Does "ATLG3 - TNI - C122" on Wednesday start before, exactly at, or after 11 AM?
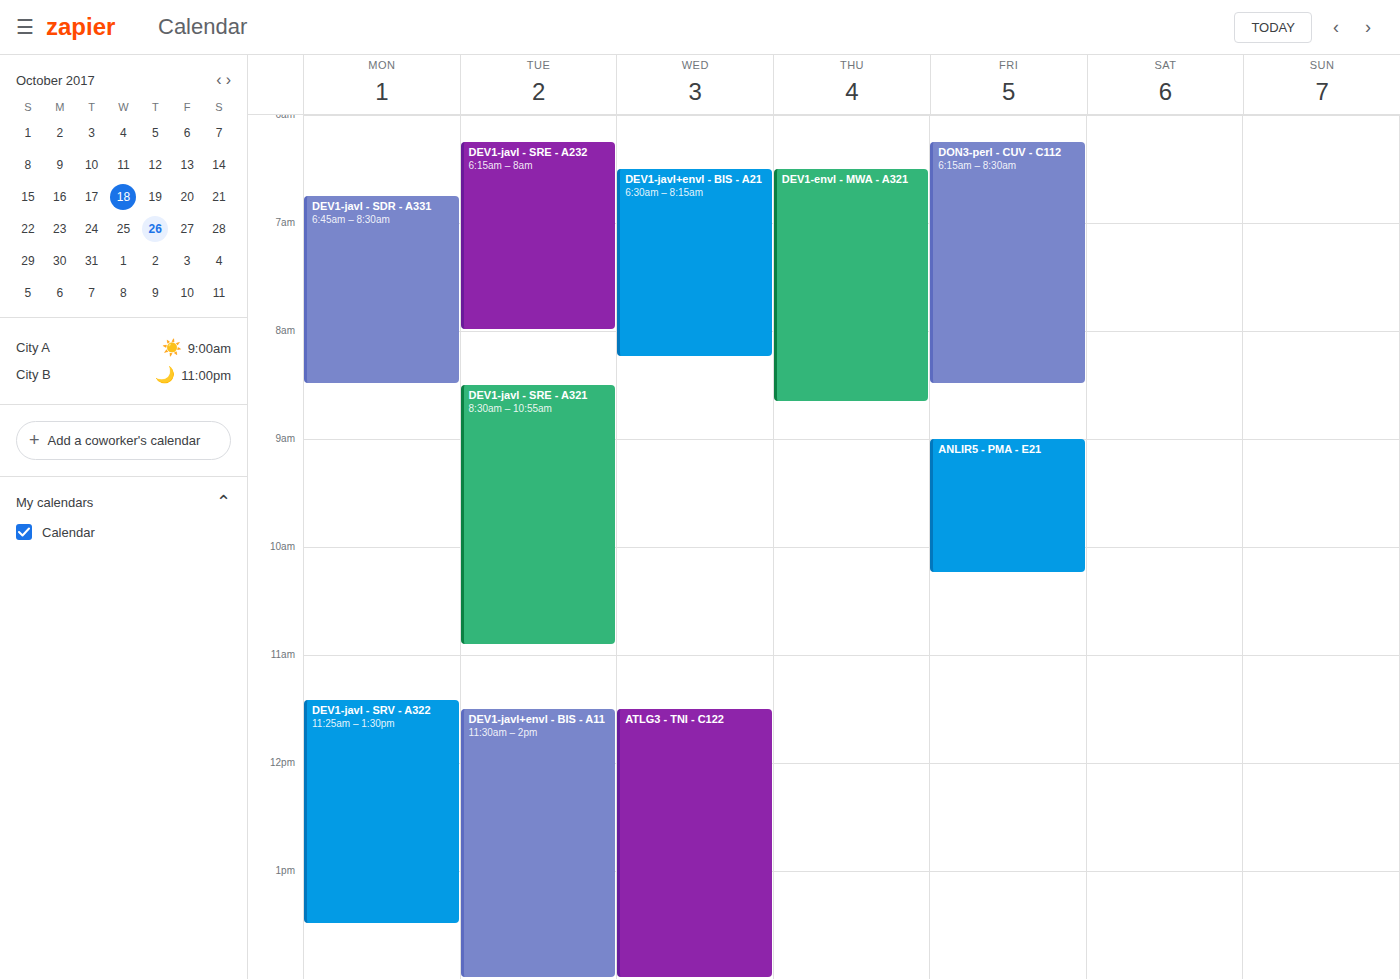
11:30 AM -- after 11 AM, 30 minutes below the 11 AM line.